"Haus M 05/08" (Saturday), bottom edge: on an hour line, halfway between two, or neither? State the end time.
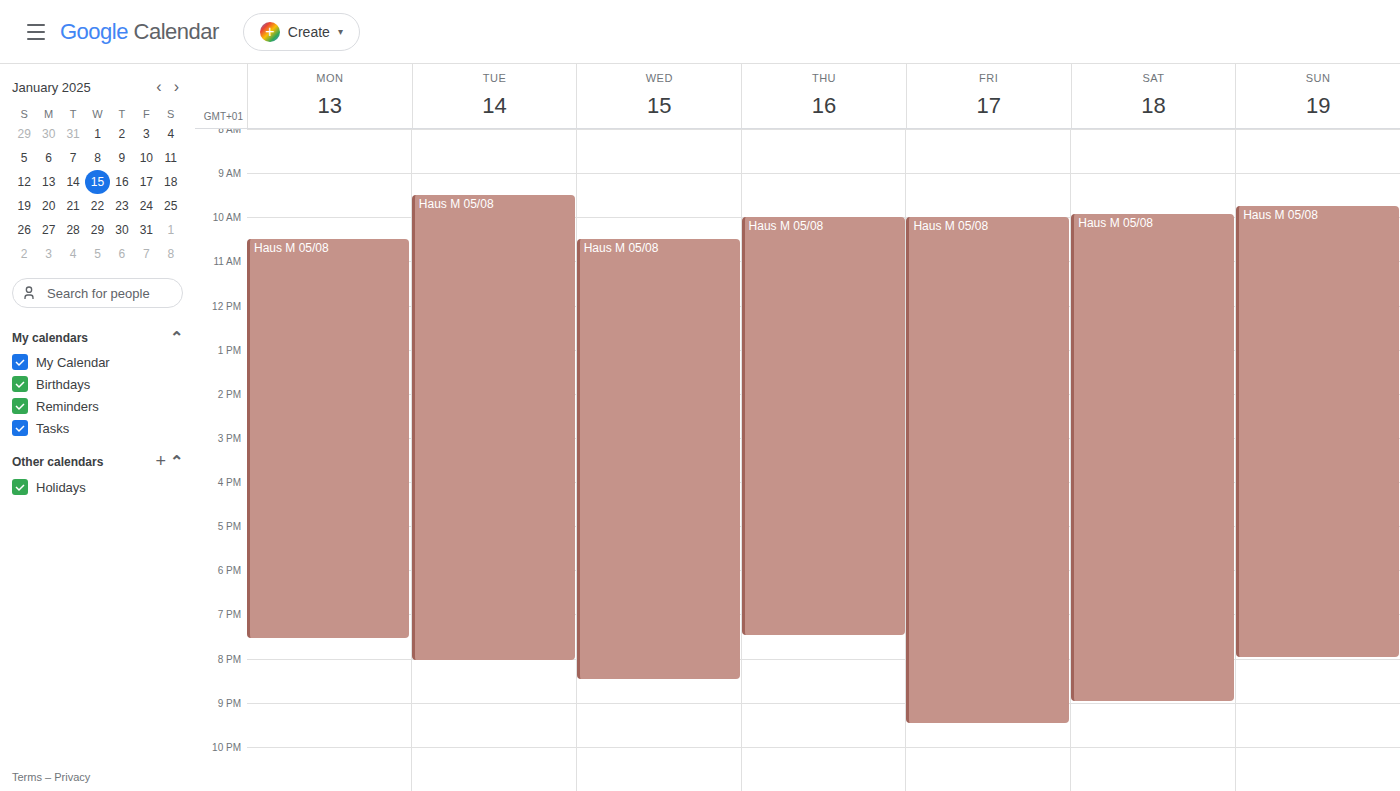
9:00 PM -- exactly on the 9 PM line.